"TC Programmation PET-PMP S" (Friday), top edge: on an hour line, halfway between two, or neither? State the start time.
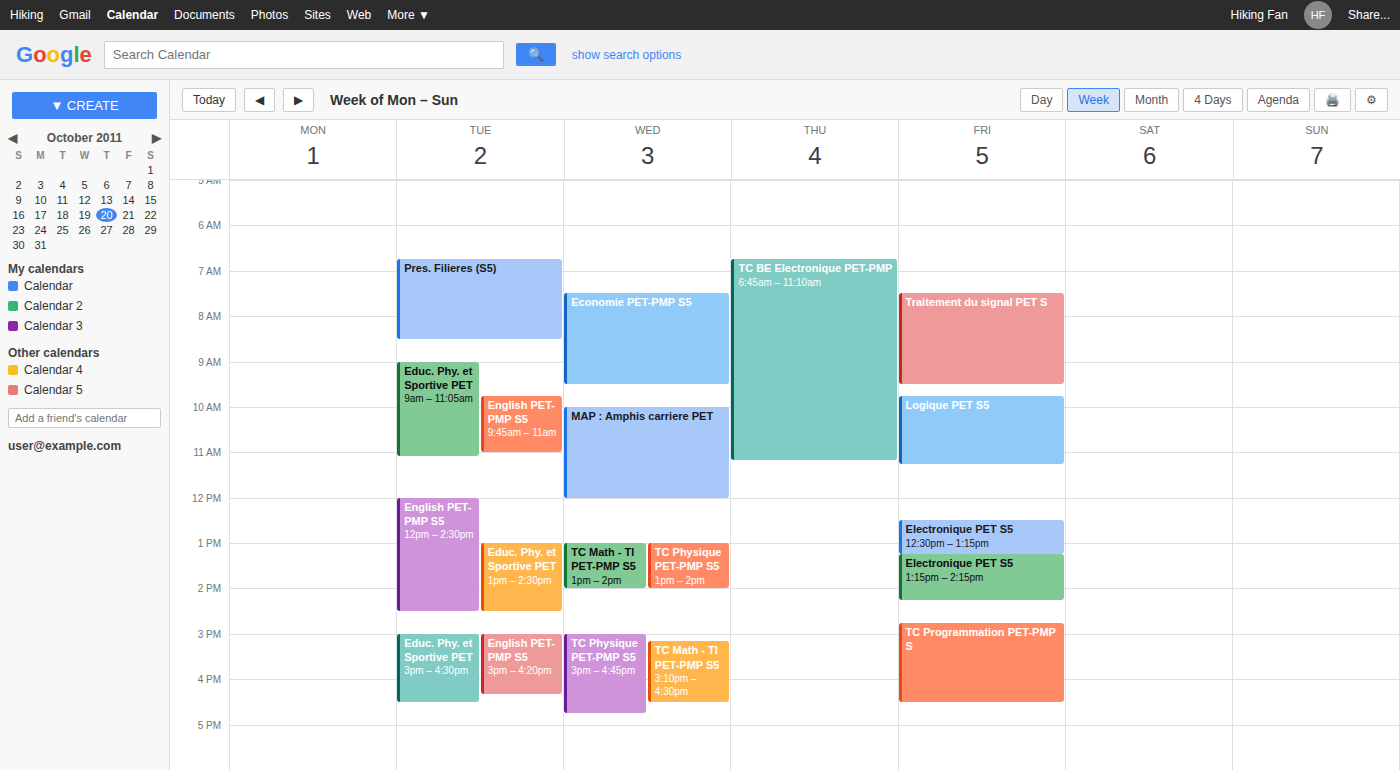
2:45 PM -- neither: three quarters of the way from the 2 PM line to the 3 PM line.